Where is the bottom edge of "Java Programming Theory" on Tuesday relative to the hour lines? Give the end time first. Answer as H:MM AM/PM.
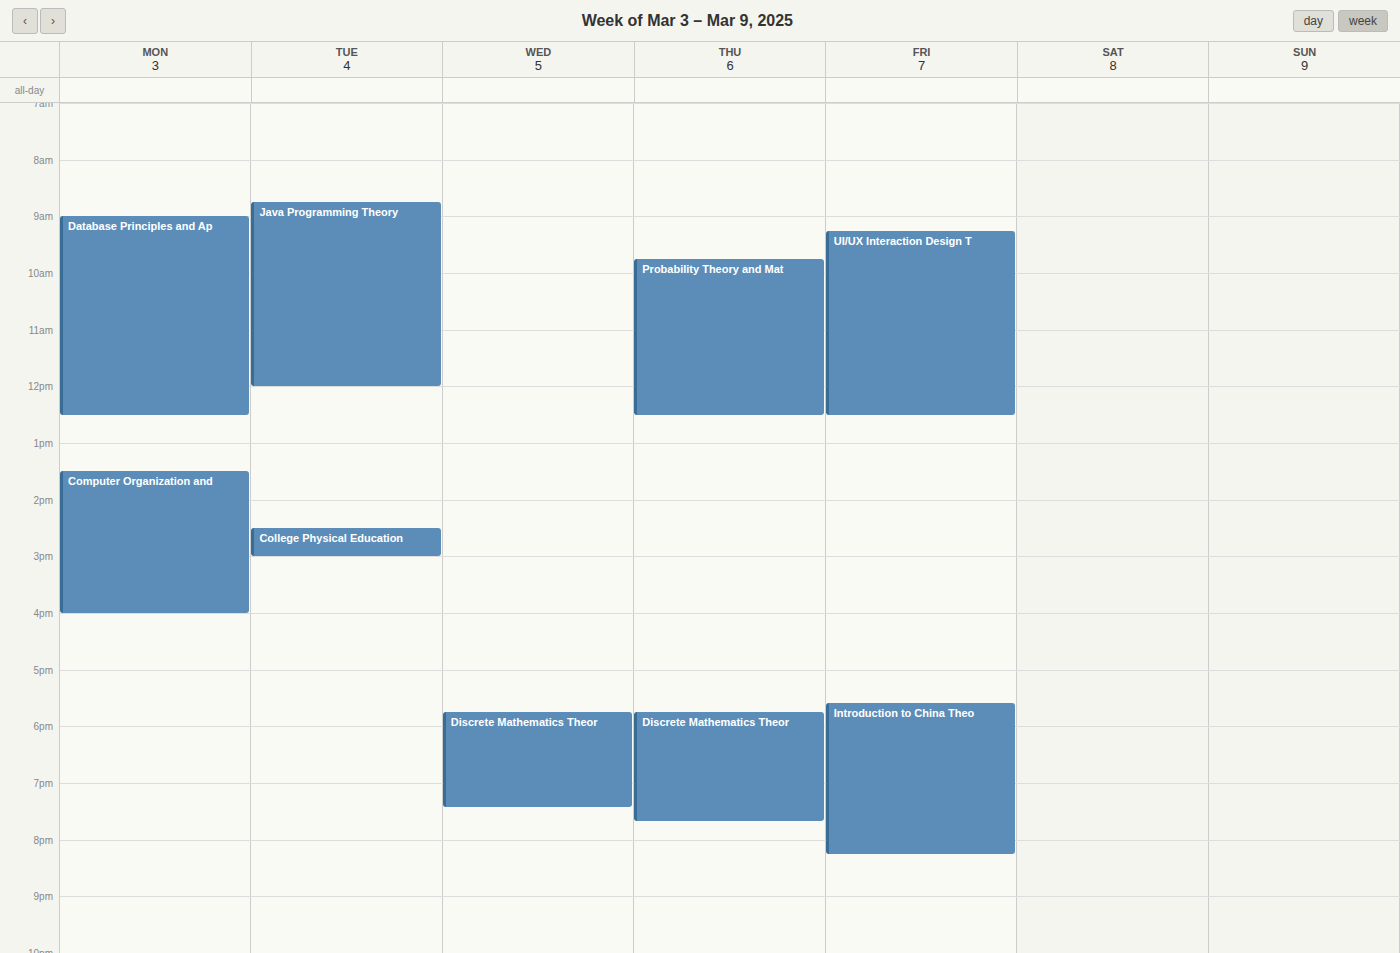
12:00 PM -- exactly on the 12 PM line.